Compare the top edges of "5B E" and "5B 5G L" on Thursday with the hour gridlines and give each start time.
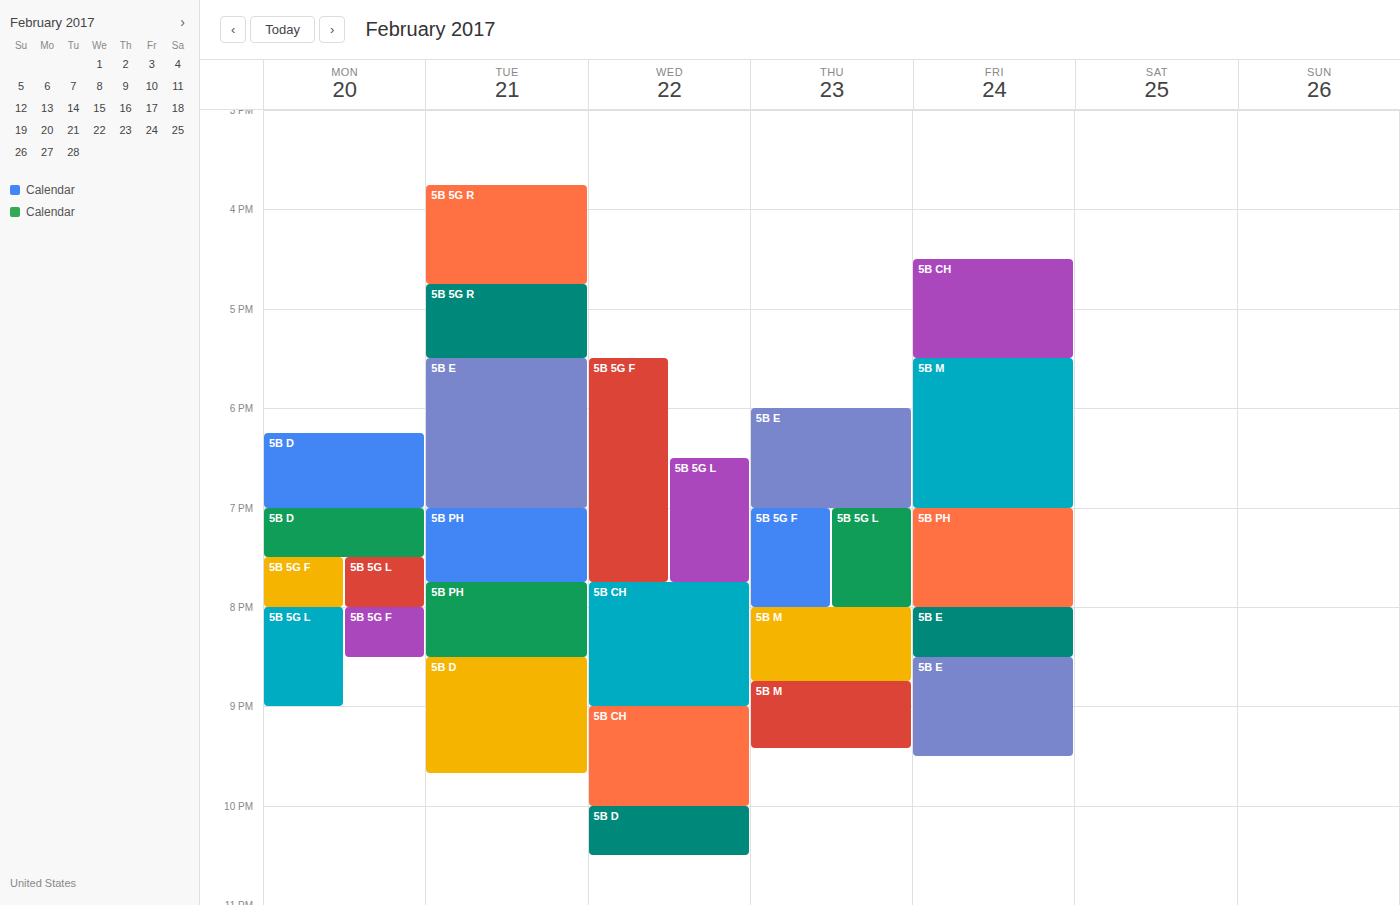
"5B E": 6:00 PM, exactly on the 6 PM line. "5B 5G L": 7:00 PM, exactly on the 7 PM line.